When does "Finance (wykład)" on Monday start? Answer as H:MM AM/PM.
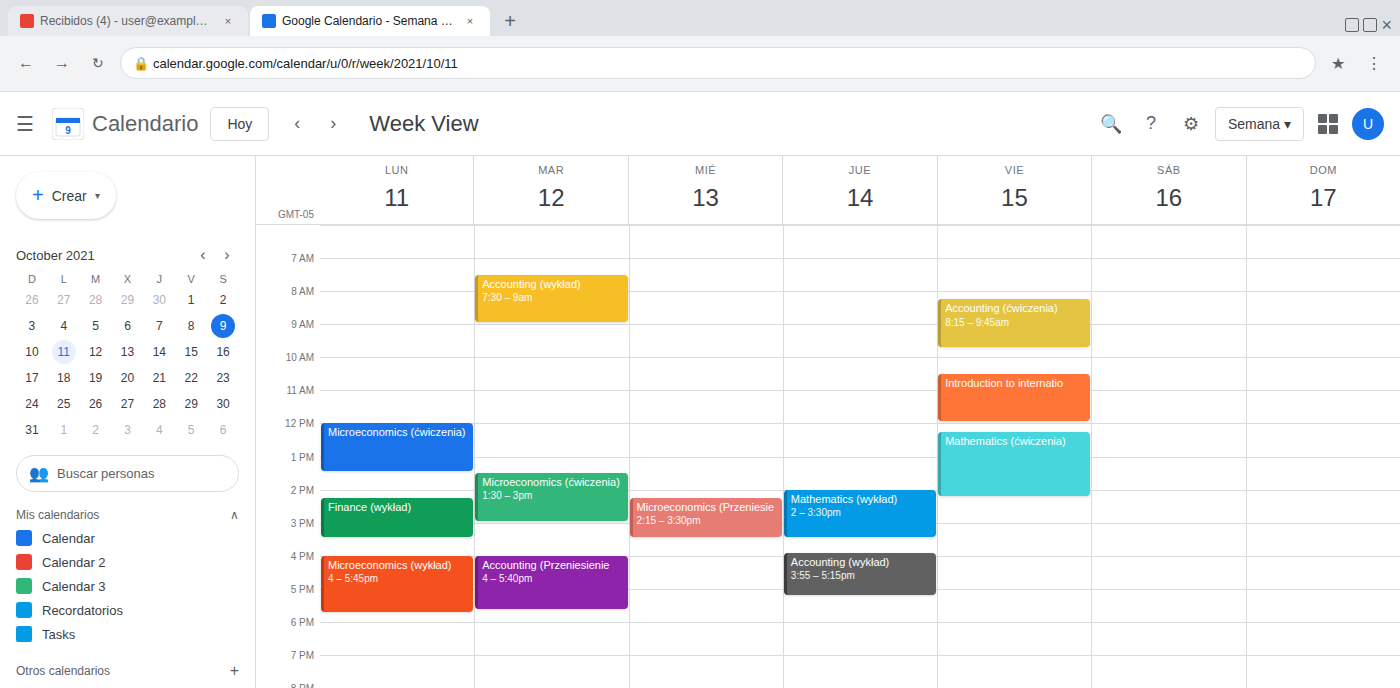
2:15 PM